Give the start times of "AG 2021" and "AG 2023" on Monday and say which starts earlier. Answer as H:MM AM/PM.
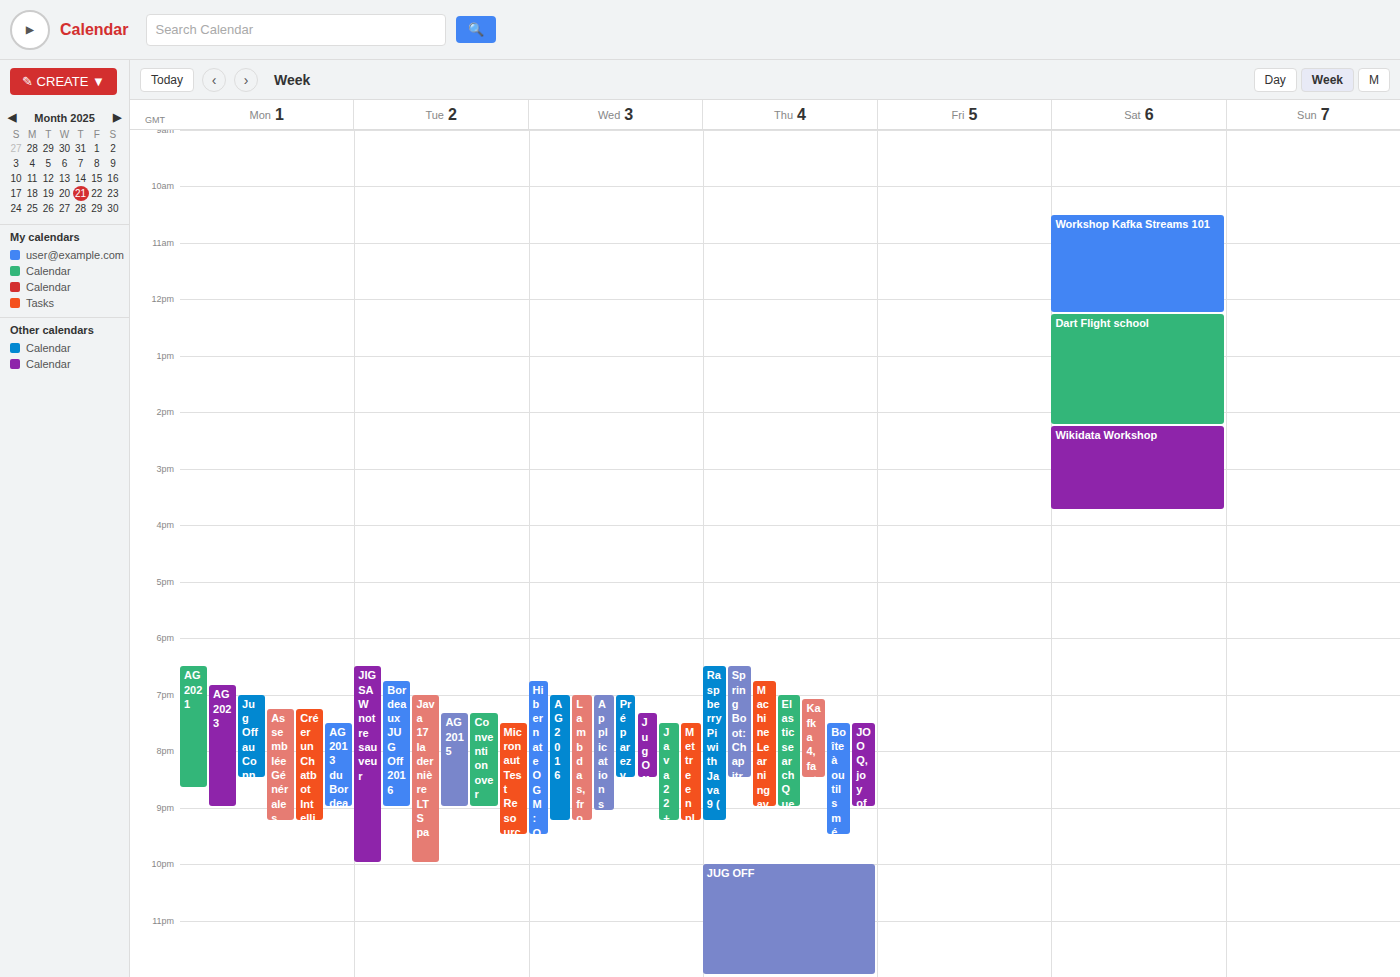
"AG 2021" 6:30 PM; "AG 2023" 6:50 PM.